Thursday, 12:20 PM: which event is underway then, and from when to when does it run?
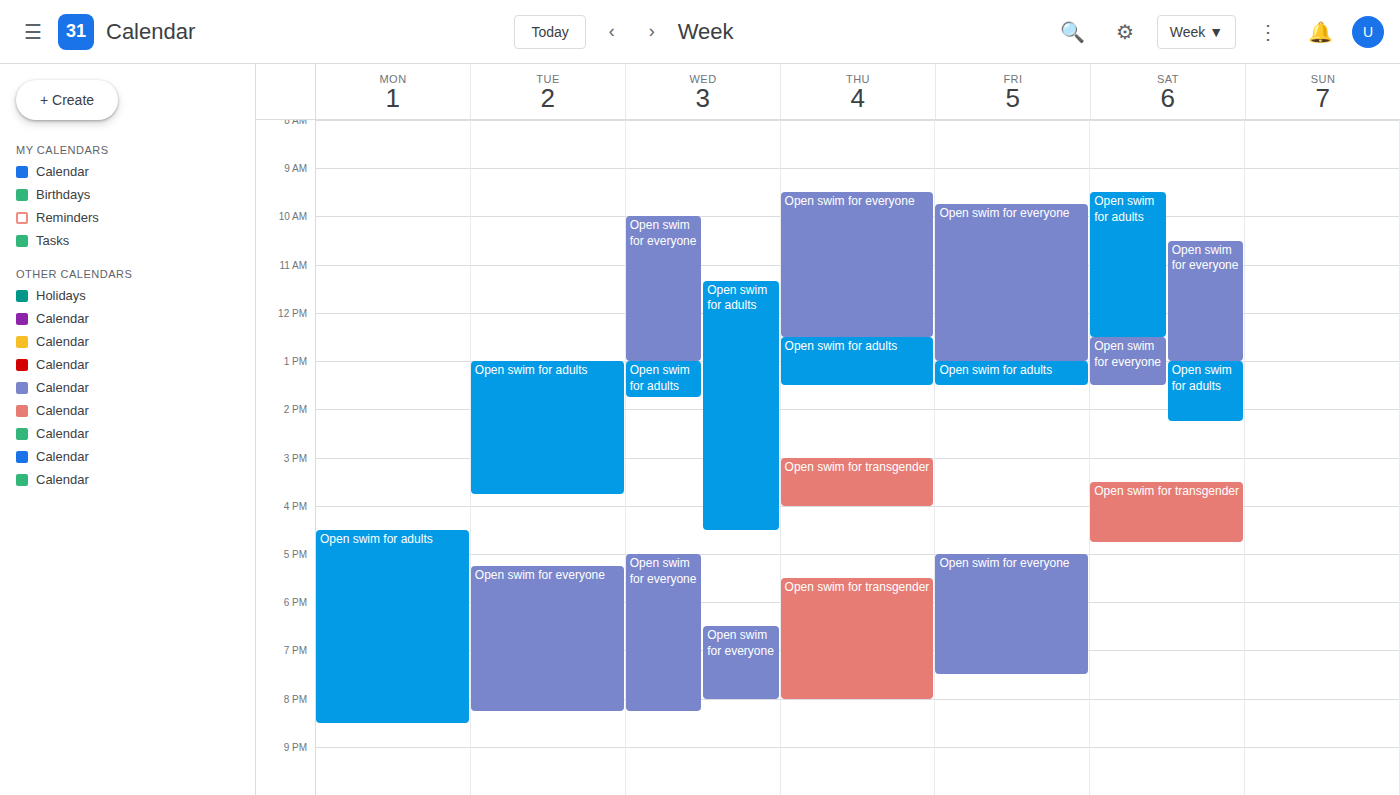
"Open swim for everyone", 9:30 AM to 12:30 PM